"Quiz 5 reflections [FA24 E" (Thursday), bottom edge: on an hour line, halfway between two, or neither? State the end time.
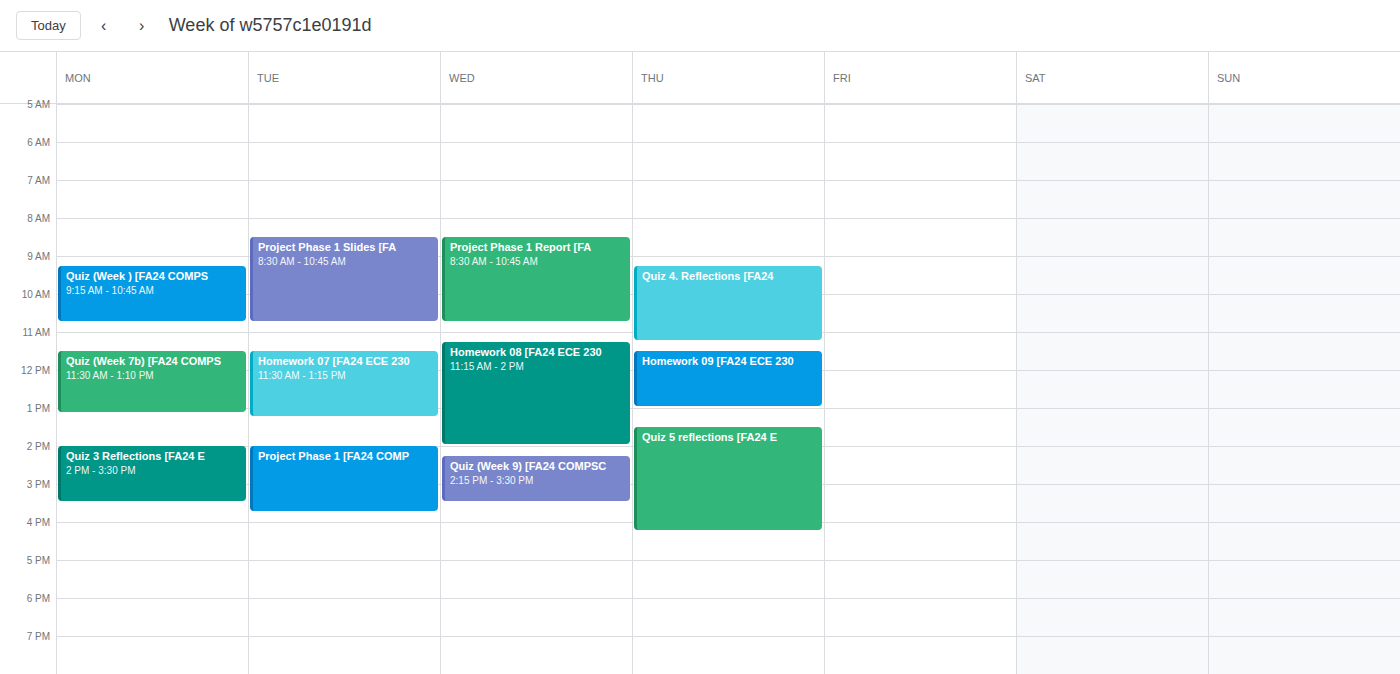
4:15 PM -- neither: a quarter of the way from the 4 PM line to the 5 PM line.